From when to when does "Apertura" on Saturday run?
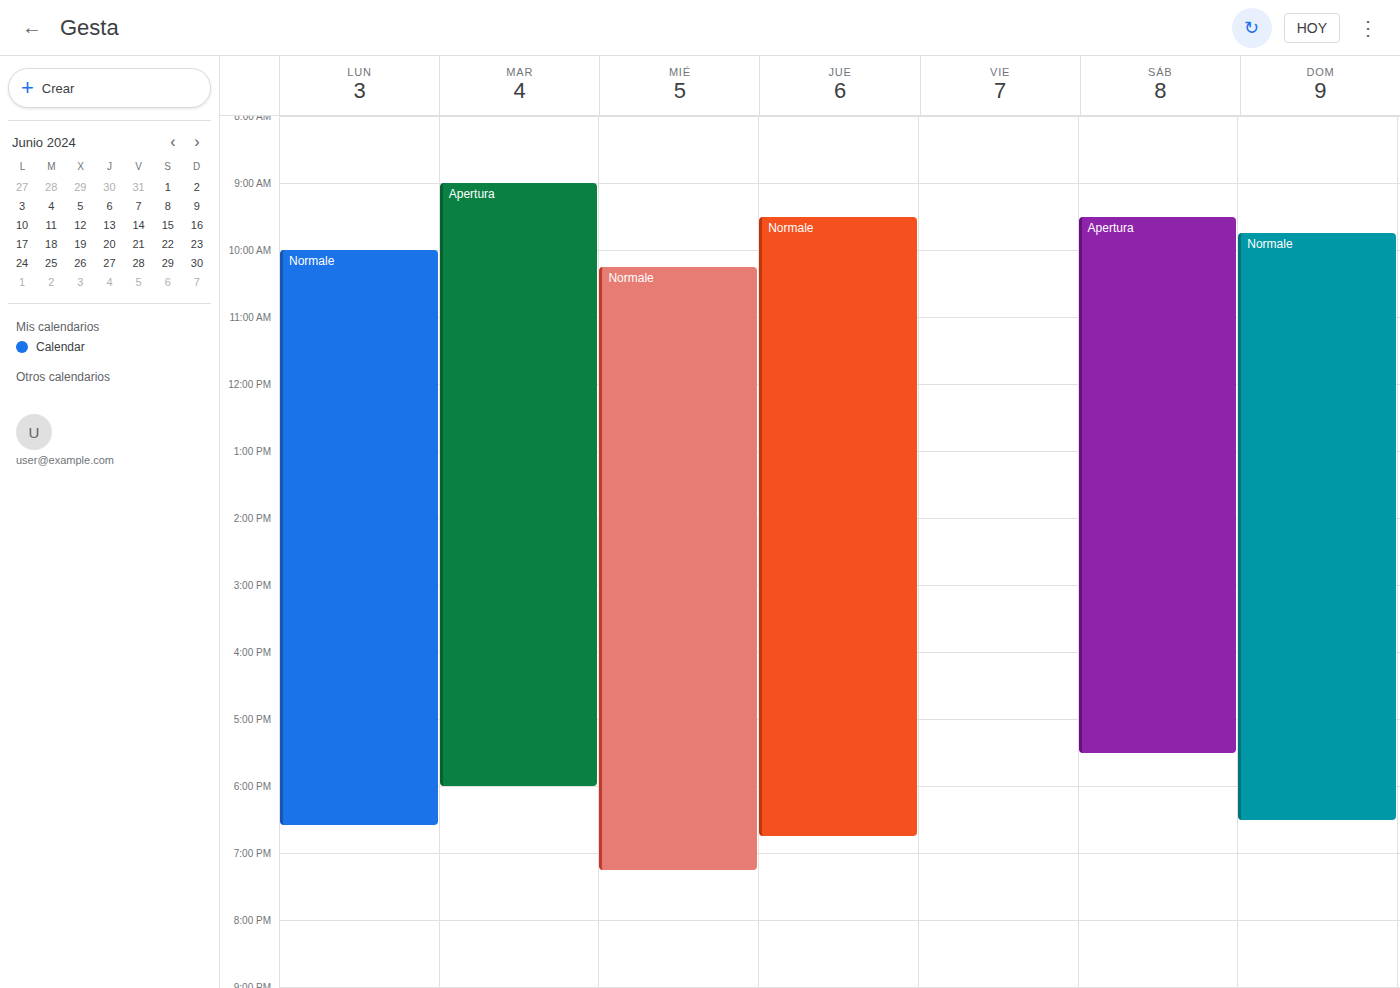
9:30 AM to 5:30 PM